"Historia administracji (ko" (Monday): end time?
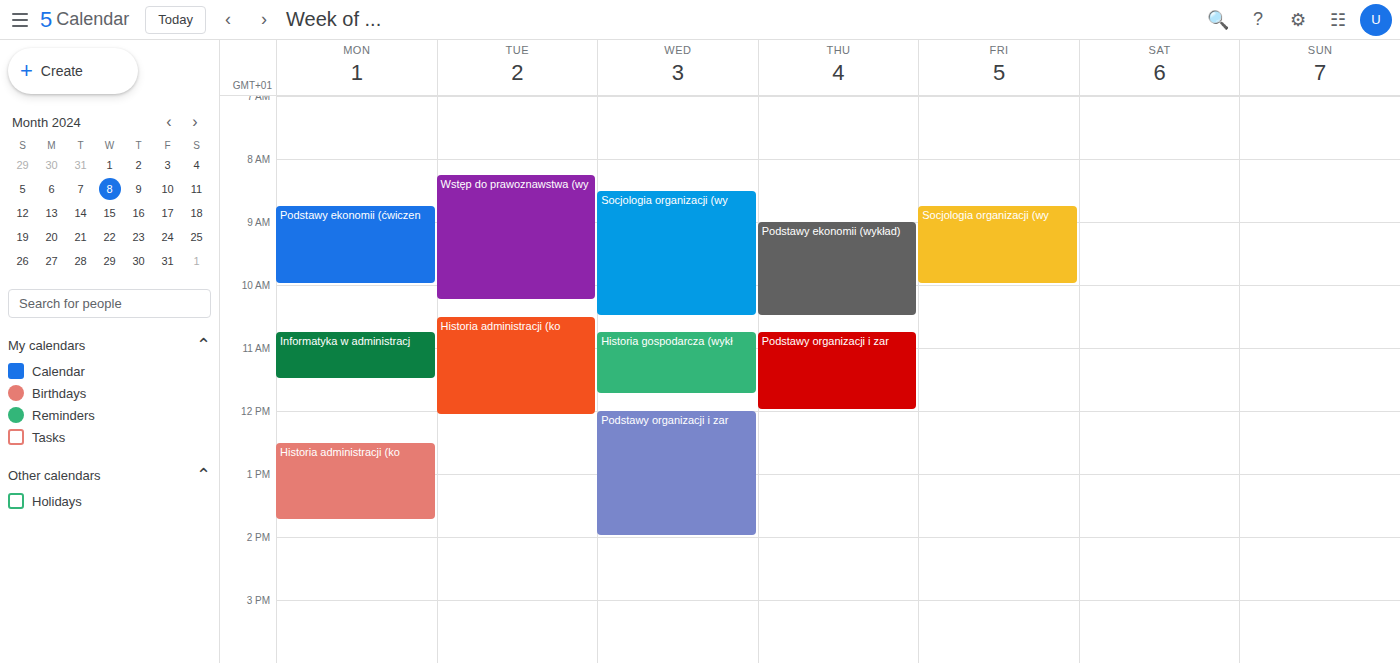
1:45 PM